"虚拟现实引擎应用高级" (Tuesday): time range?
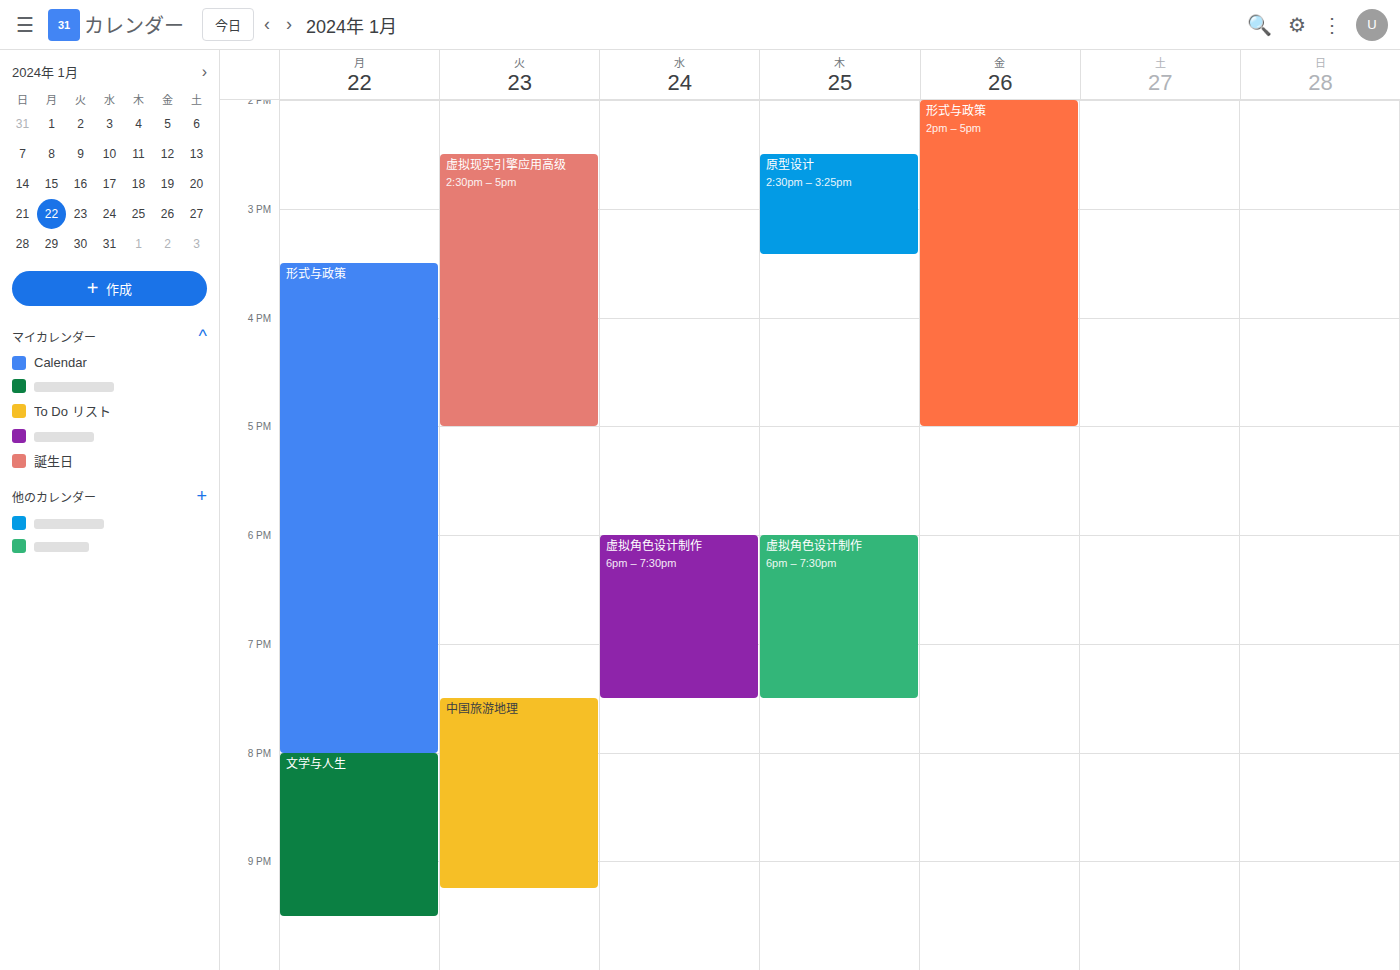
2:30 PM to 5:00 PM